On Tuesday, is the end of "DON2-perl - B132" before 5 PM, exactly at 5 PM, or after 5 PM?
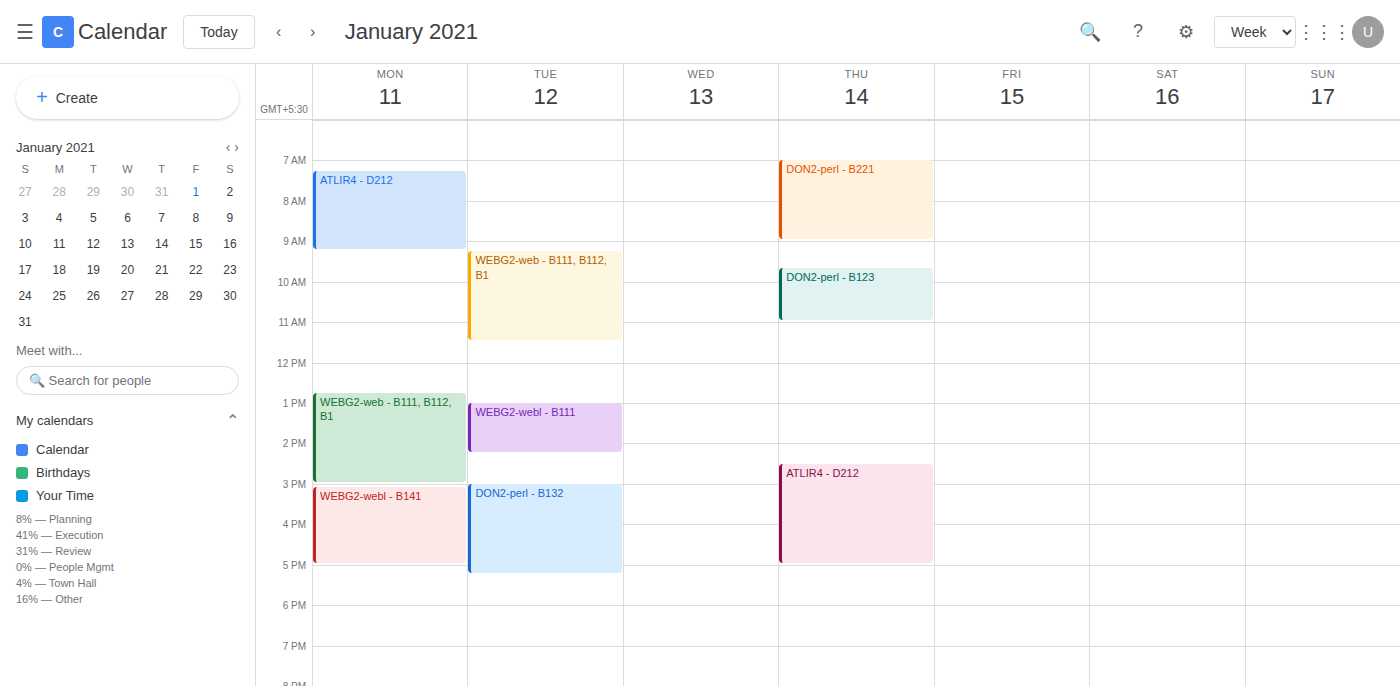
5:15 PM -- after 5 PM, 15 minutes below the 5 PM line.